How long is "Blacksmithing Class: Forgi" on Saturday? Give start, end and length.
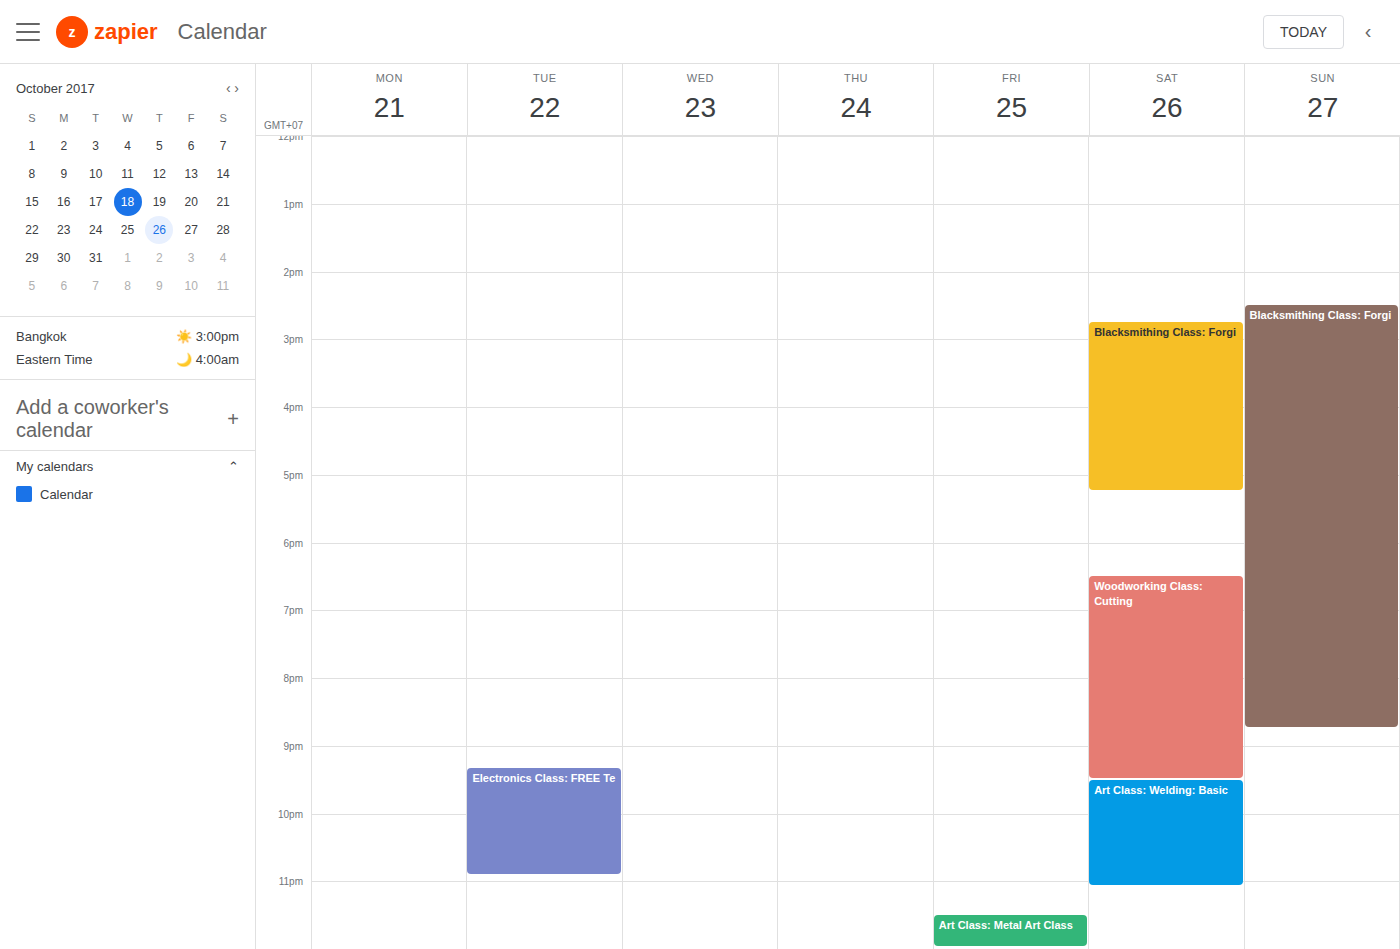
2:45 PM to 5:15 PM, 2 hours 30 minutes